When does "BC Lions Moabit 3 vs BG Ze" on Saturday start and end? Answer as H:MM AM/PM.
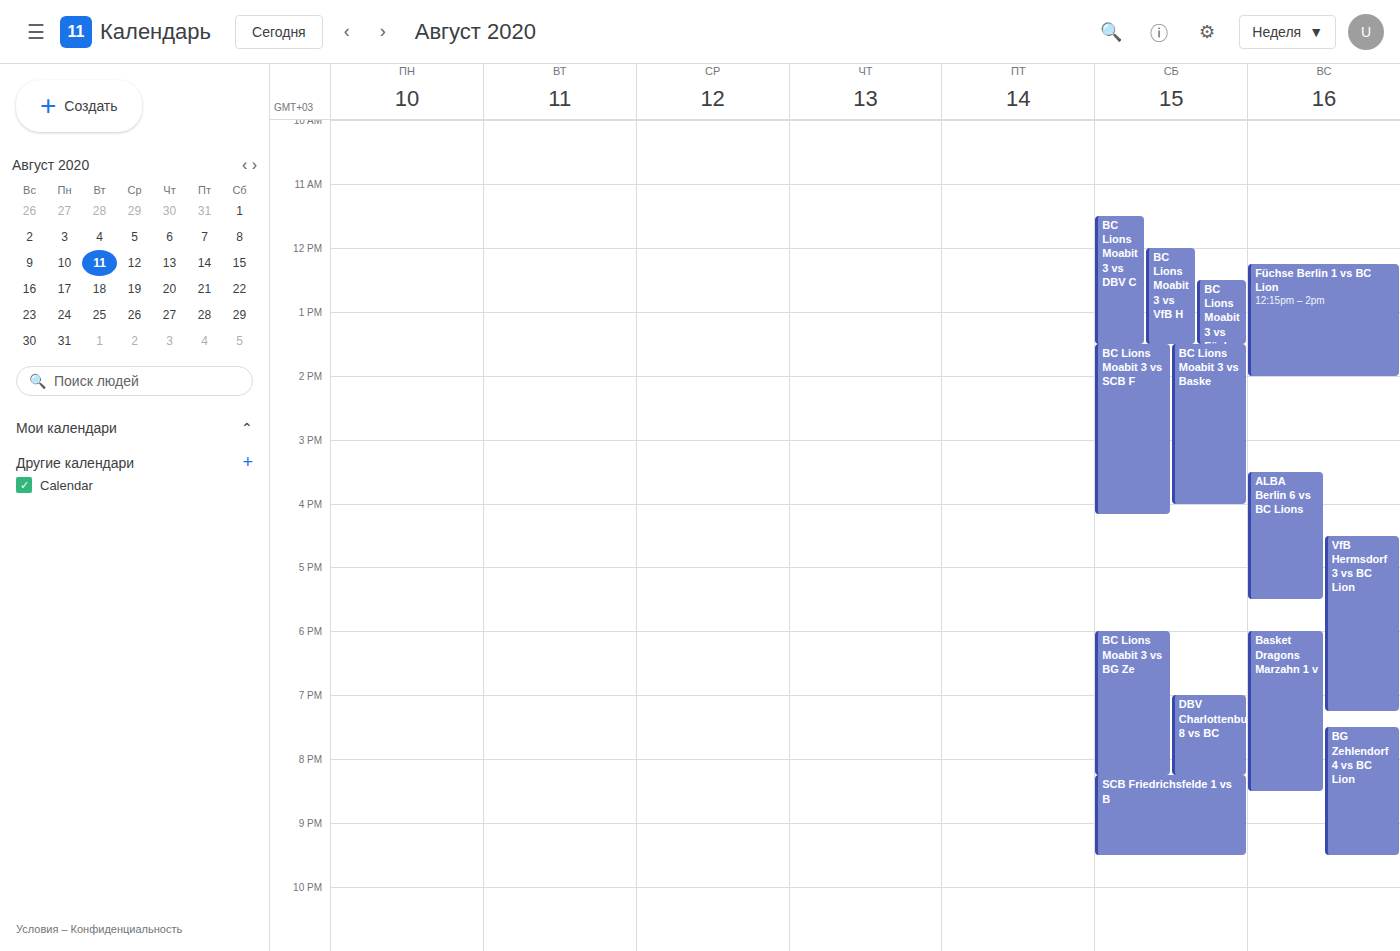
6:00 PM to 8:15 PM